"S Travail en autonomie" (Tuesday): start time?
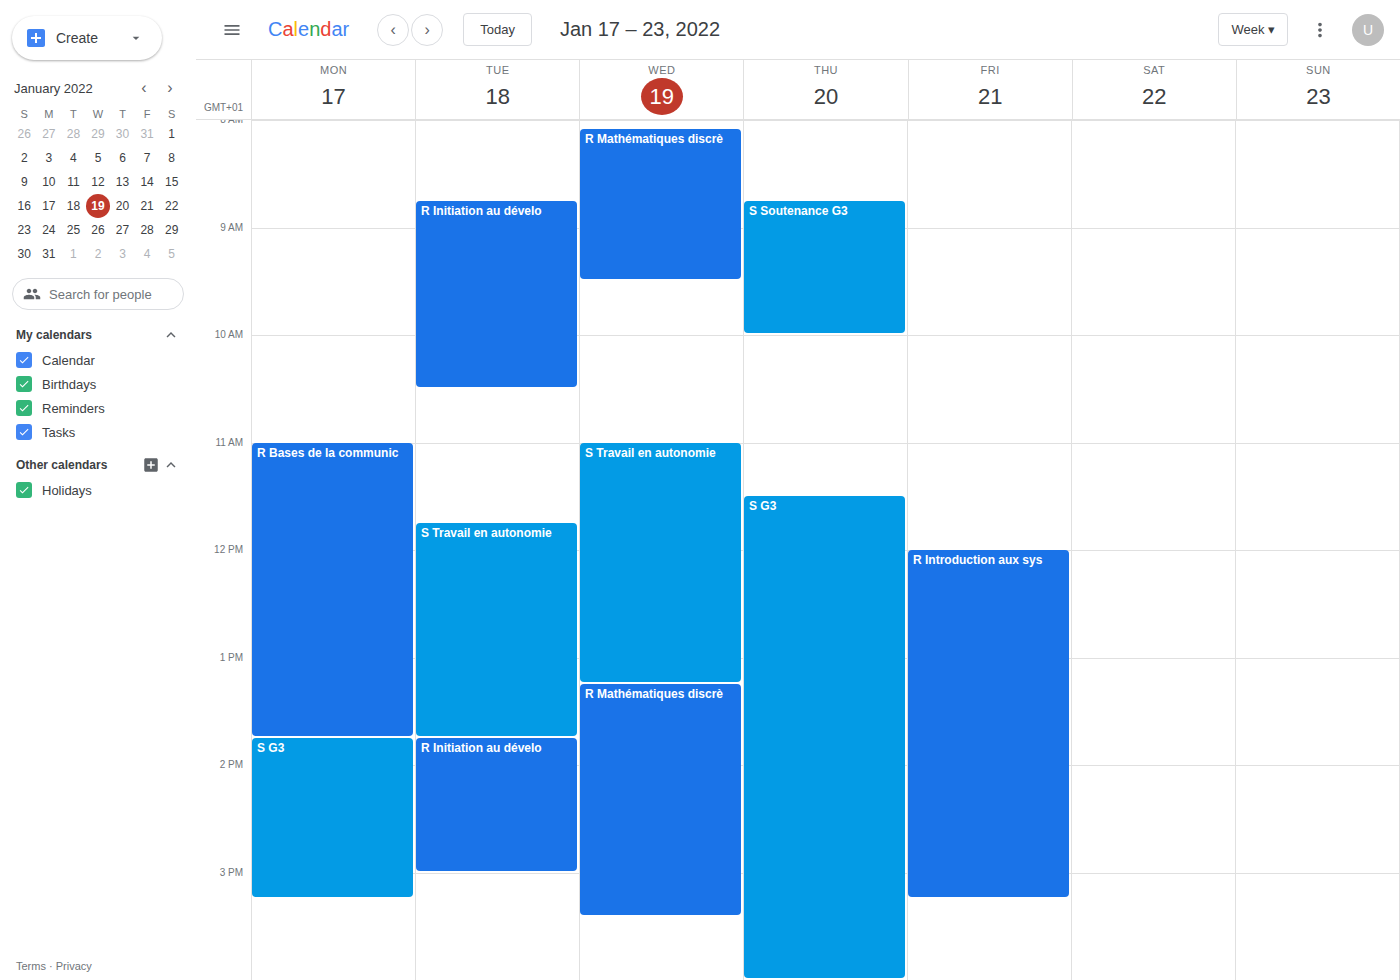
11:45